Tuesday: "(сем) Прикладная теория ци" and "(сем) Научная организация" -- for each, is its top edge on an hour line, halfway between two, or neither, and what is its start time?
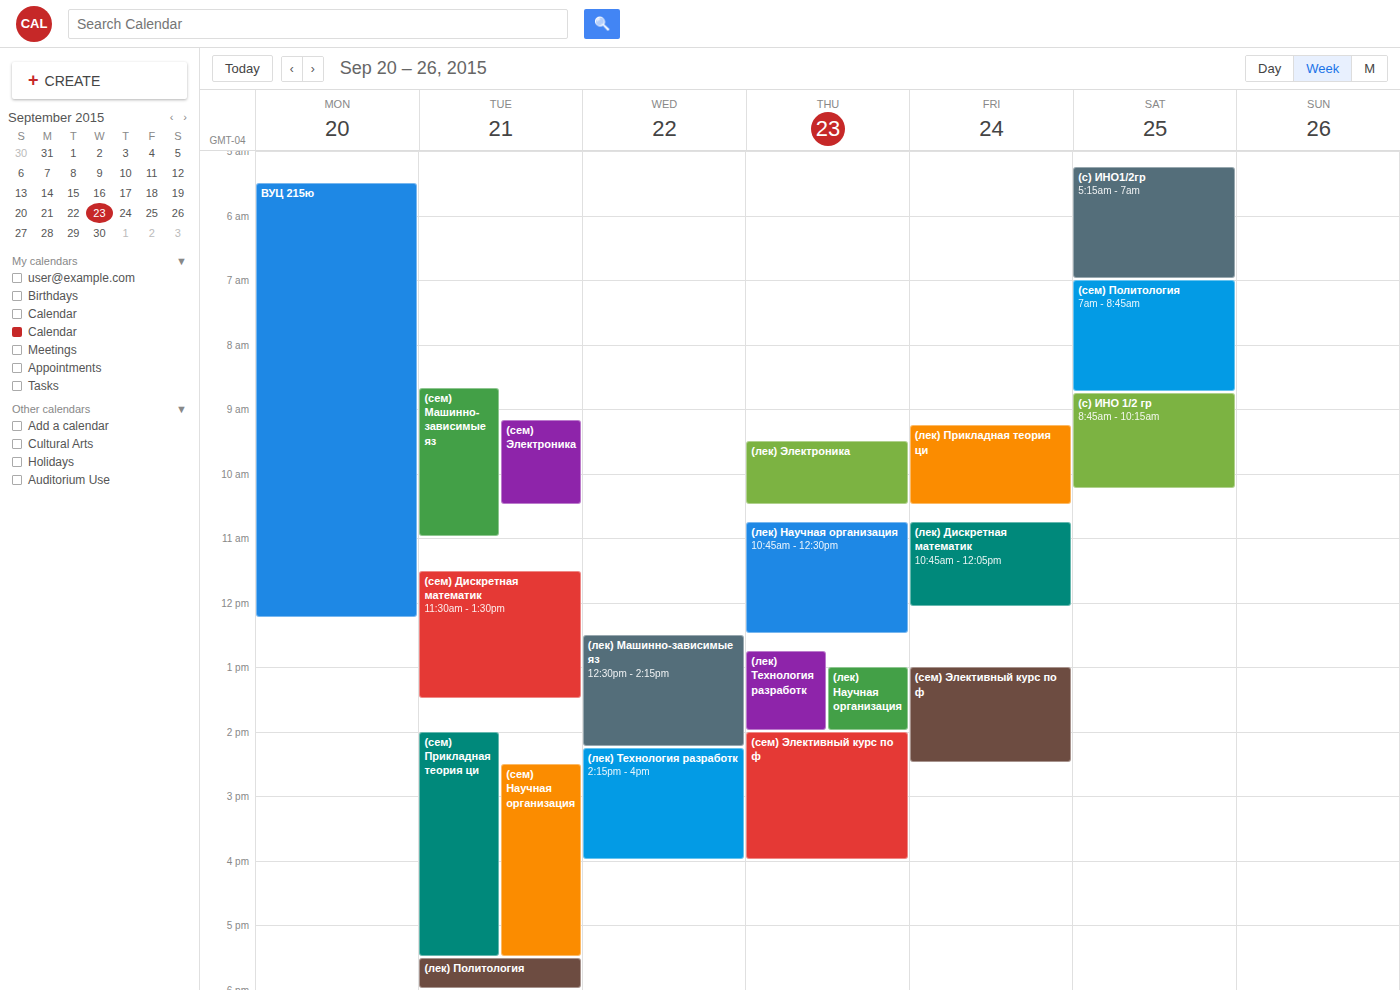
"(сем) Прикладная теория ци": 2:00 PM, exactly on the 2 PM line. "(сем) Научная организация": 2:30 PM, halfway between the 2 PM and 3 PM lines.